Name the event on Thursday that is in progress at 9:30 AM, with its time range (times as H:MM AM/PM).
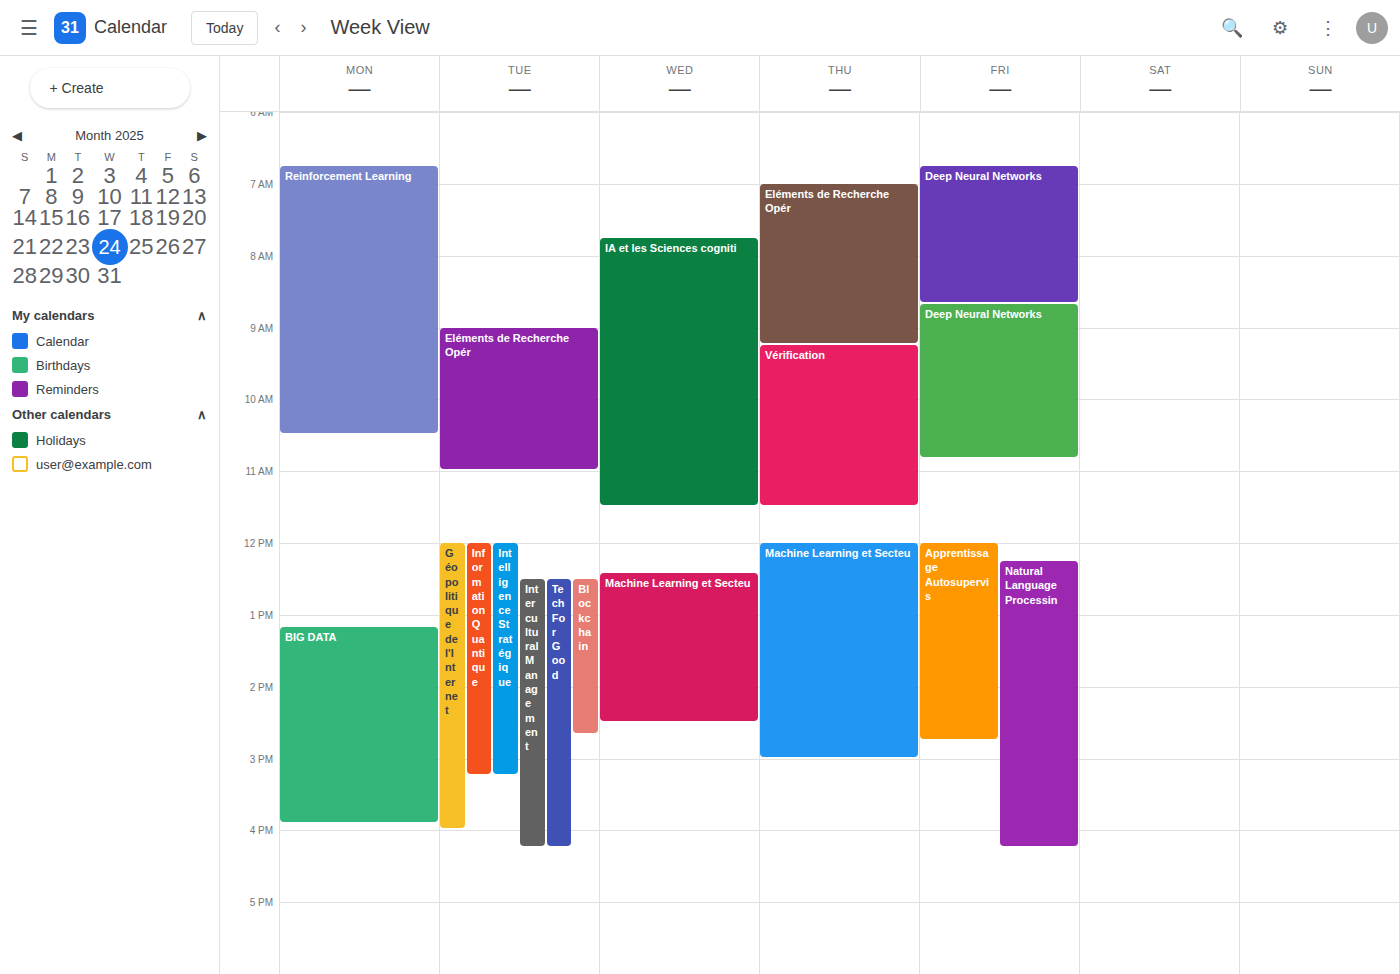
"Vérification", 9:15 AM to 11:30 AM